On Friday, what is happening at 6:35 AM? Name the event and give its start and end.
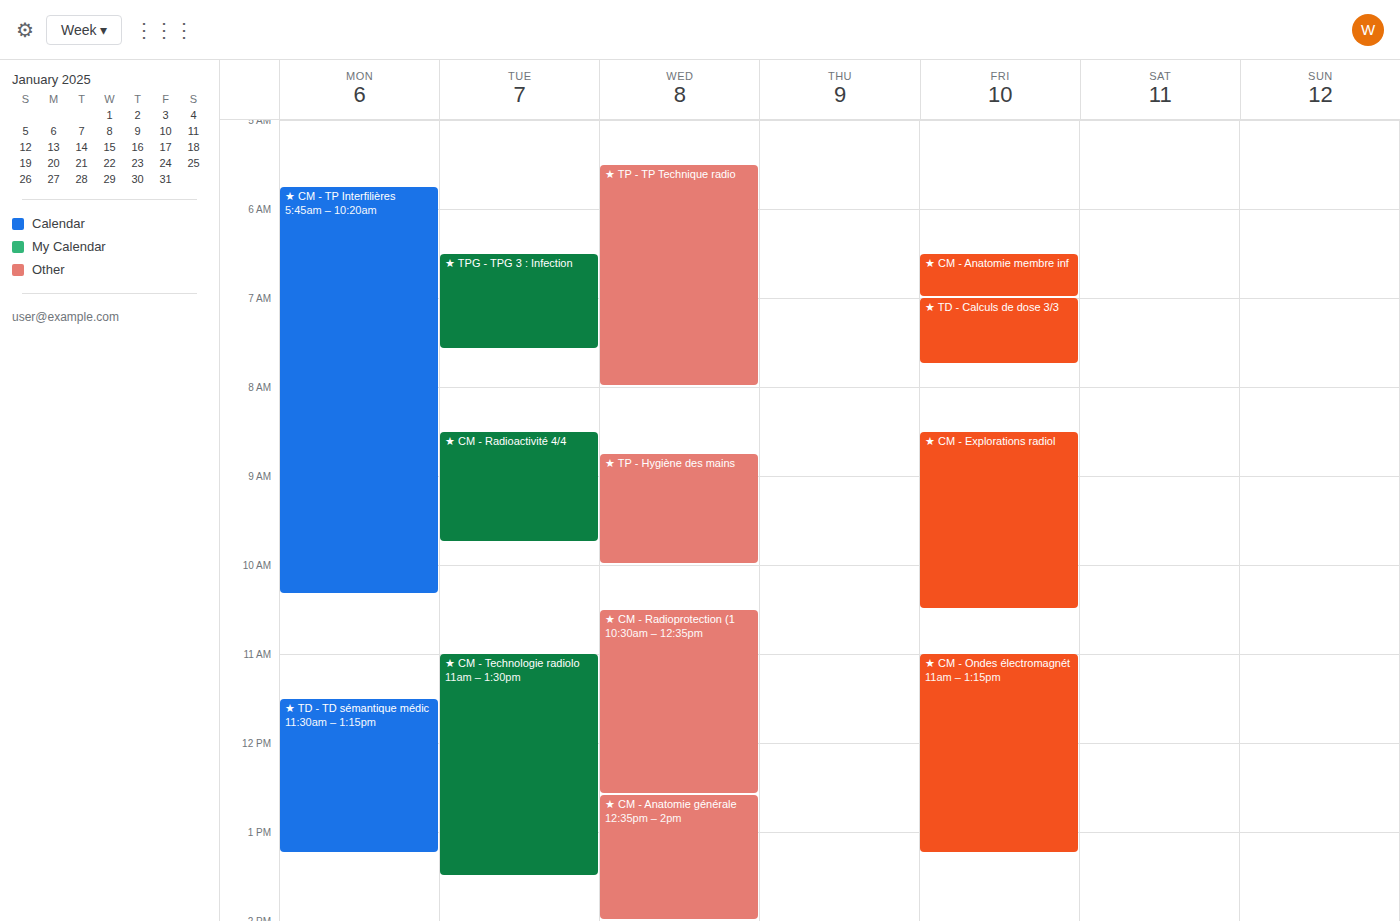
"★ CM - Anatomie membre inf", 6:30 AM to 7:00 AM